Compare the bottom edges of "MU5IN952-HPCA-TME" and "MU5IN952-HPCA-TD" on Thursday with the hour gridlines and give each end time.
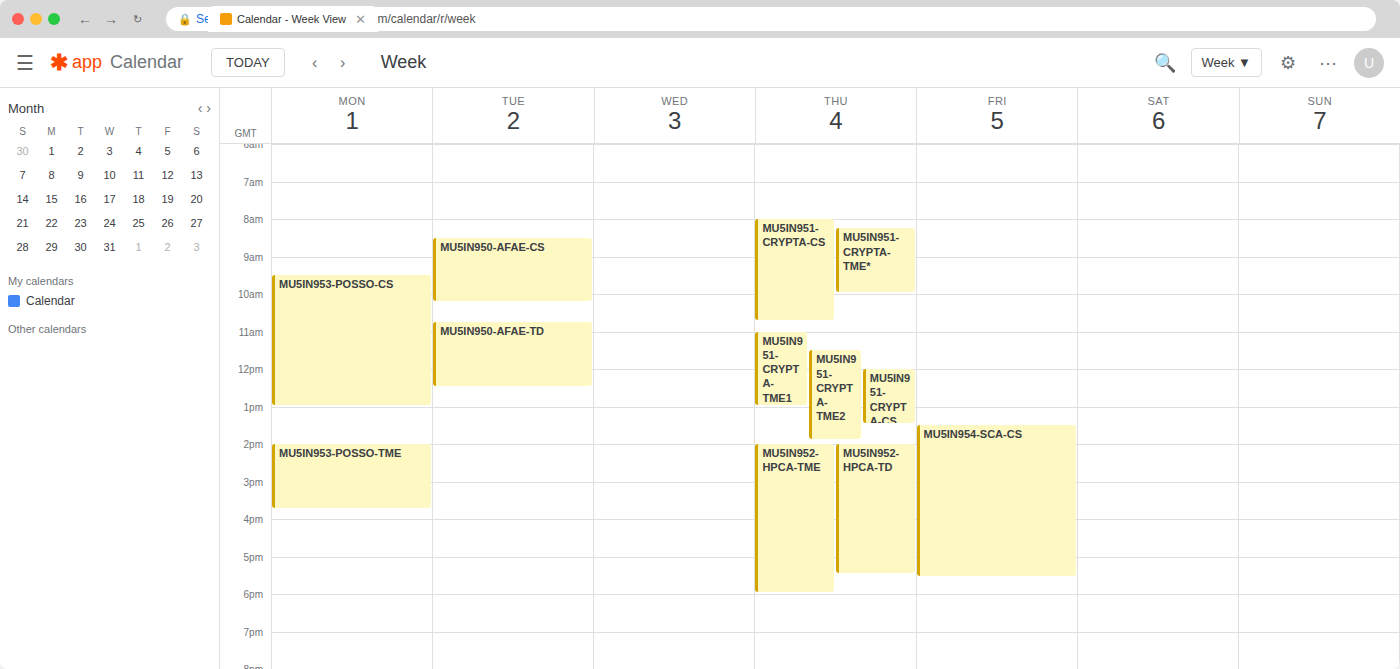
"MU5IN952-HPCA-TME": 6:00 PM, exactly on the 6 PM line. "MU5IN952-HPCA-TD": 5:30 PM, halfway between the 5 PM and 6 PM lines.